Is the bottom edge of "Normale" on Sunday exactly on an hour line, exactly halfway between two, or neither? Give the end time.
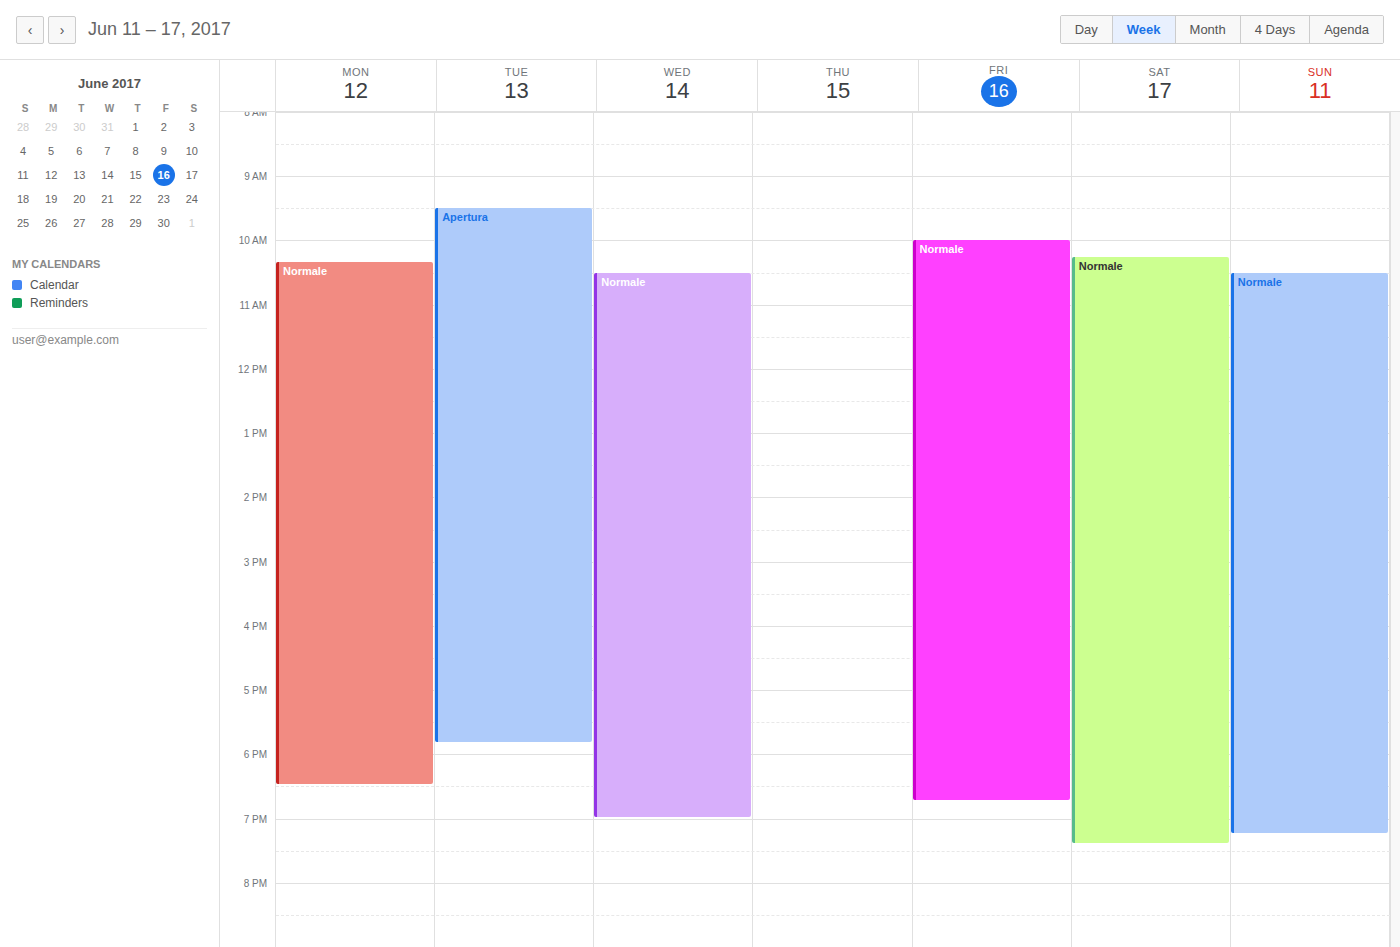
7:15 PM -- neither: a quarter of the way from the 7 PM line to the 8 PM line.